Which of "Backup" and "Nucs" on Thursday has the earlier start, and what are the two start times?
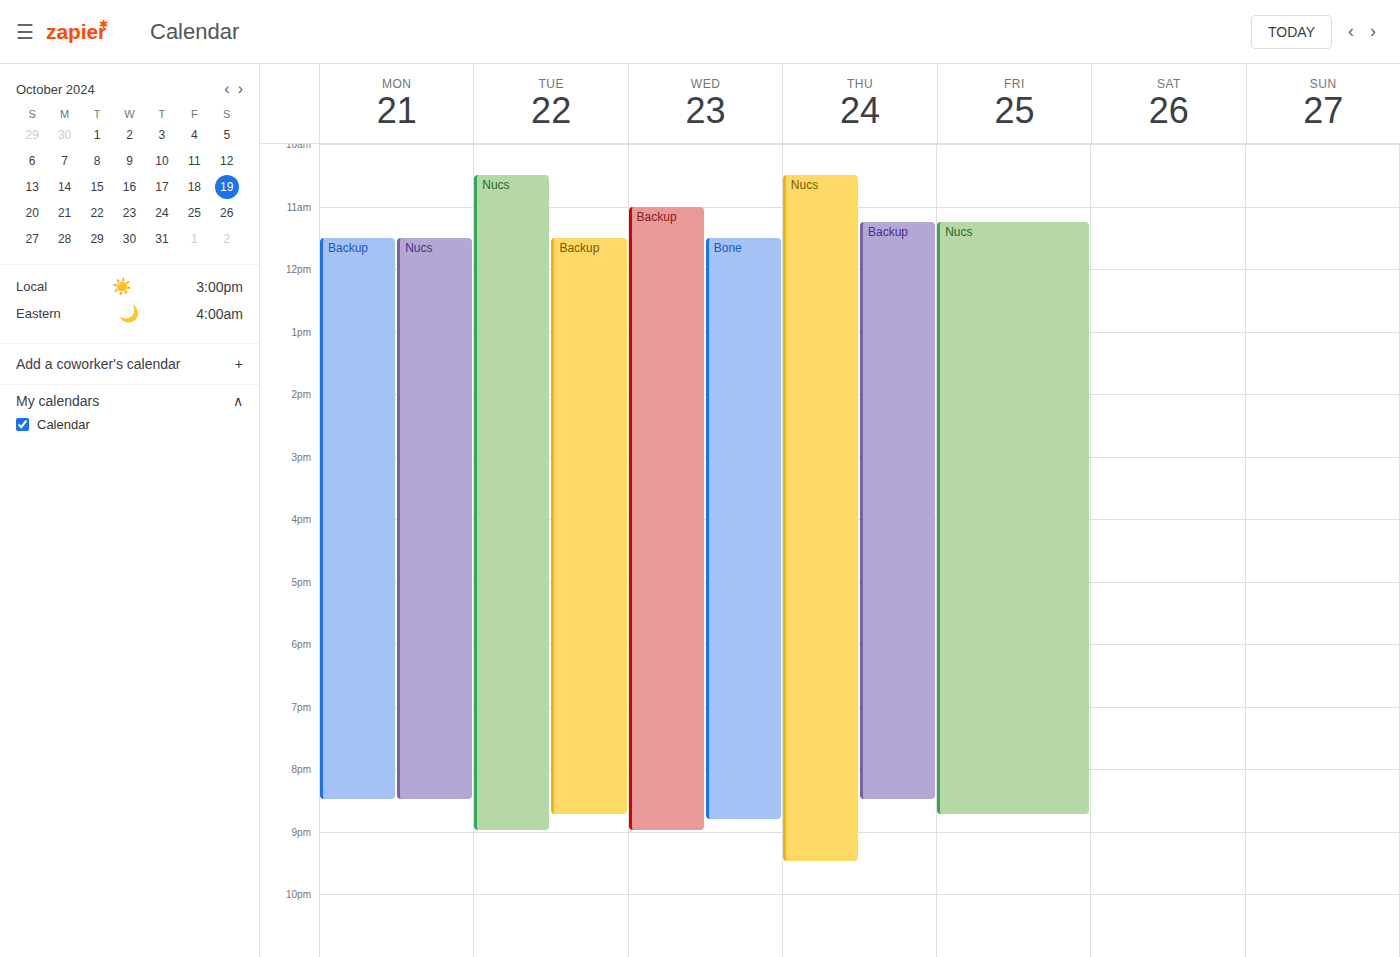
"Nucs" 10:30 AM; "Backup" 11:15 AM.